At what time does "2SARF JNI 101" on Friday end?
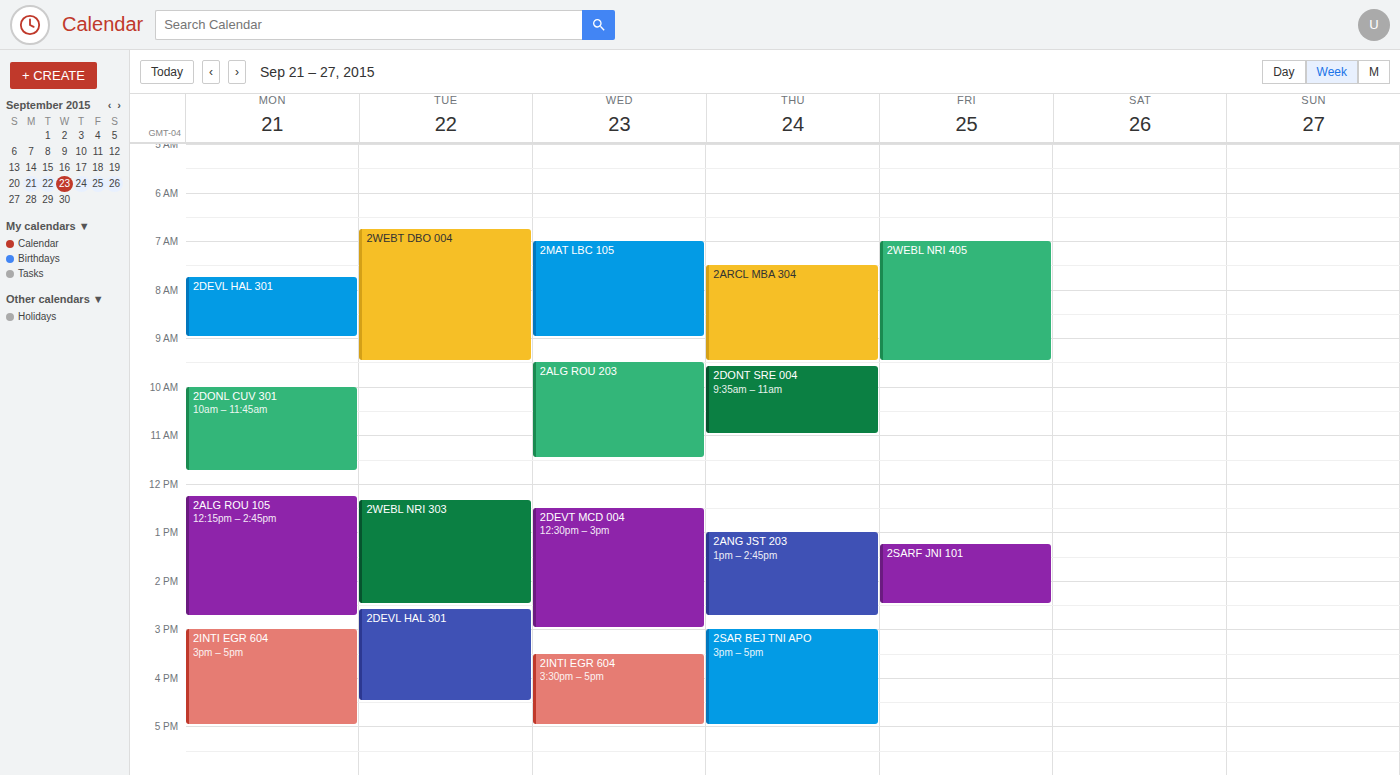
2:30 PM